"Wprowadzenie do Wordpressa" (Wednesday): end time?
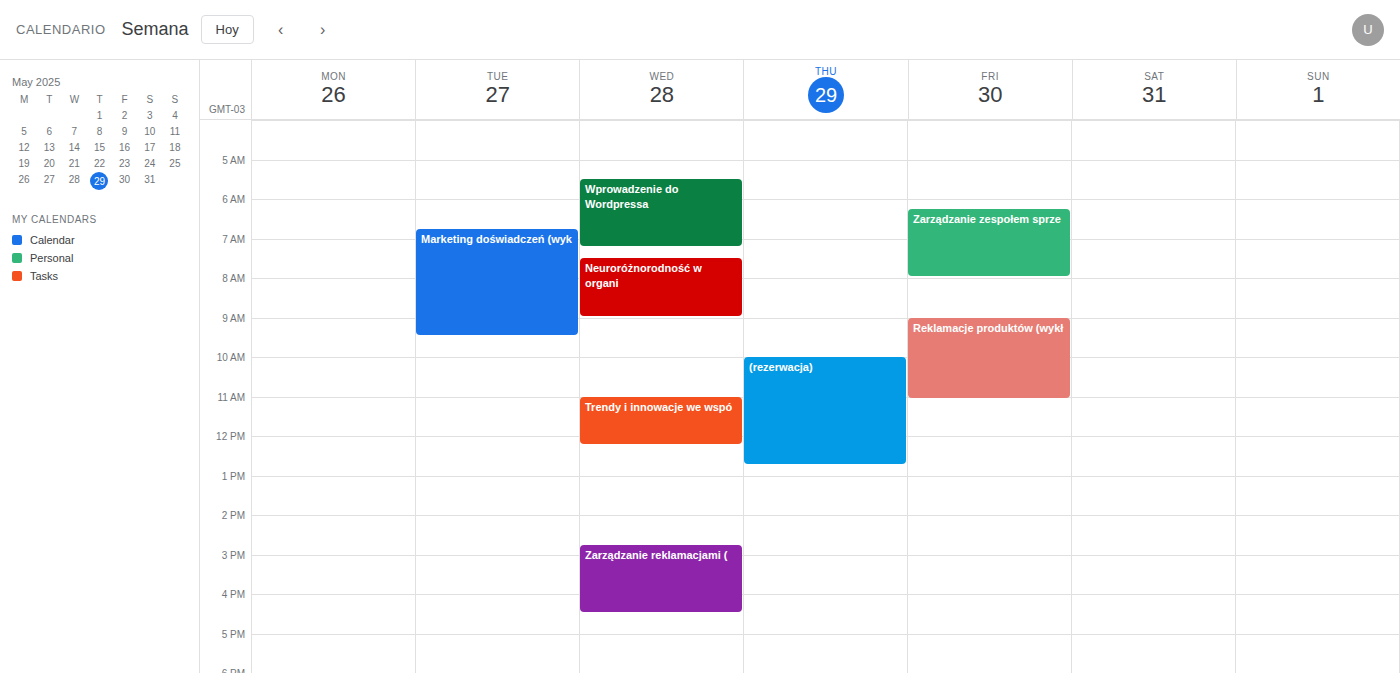
7:15 AM